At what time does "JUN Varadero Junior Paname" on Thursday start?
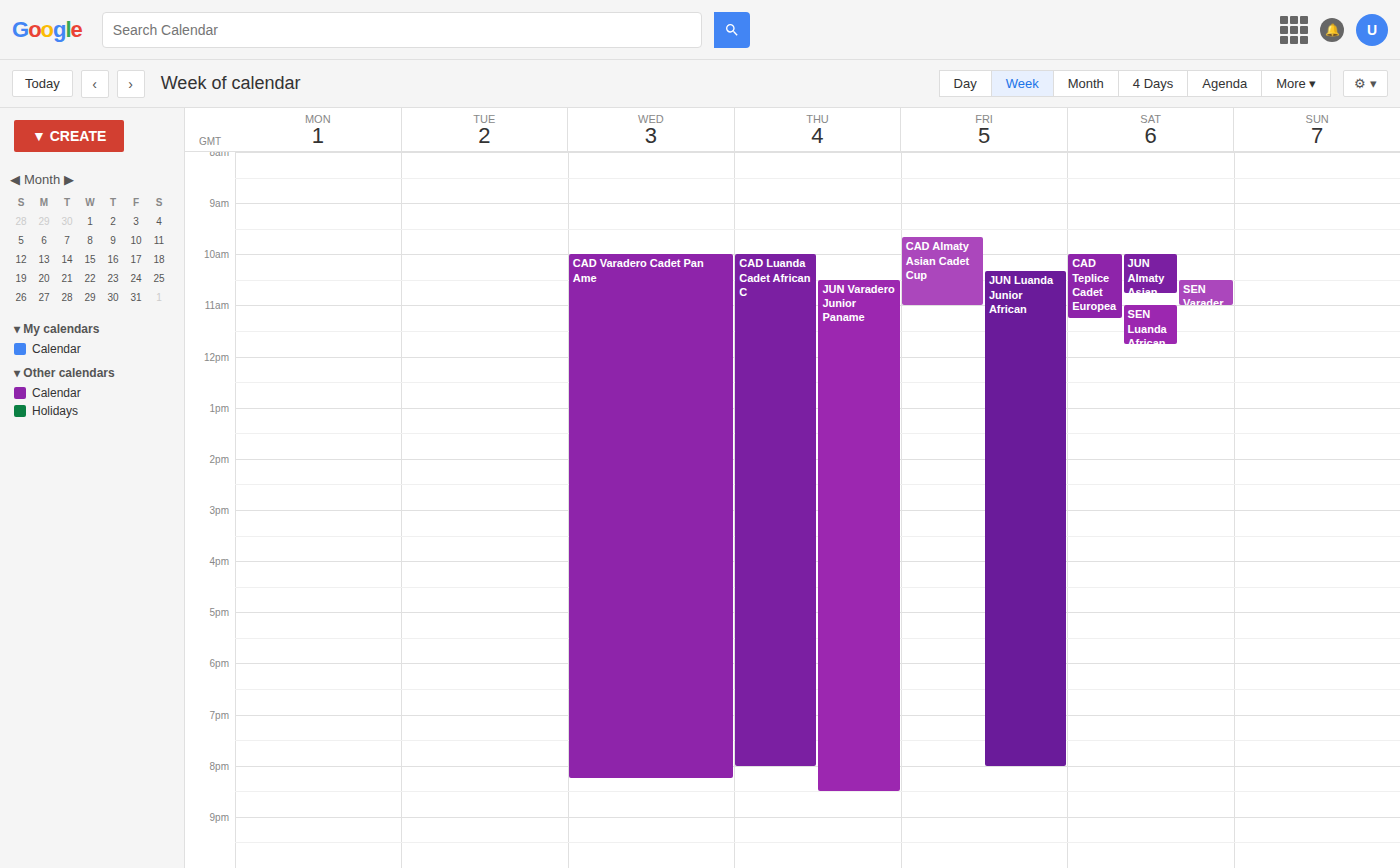
10:30